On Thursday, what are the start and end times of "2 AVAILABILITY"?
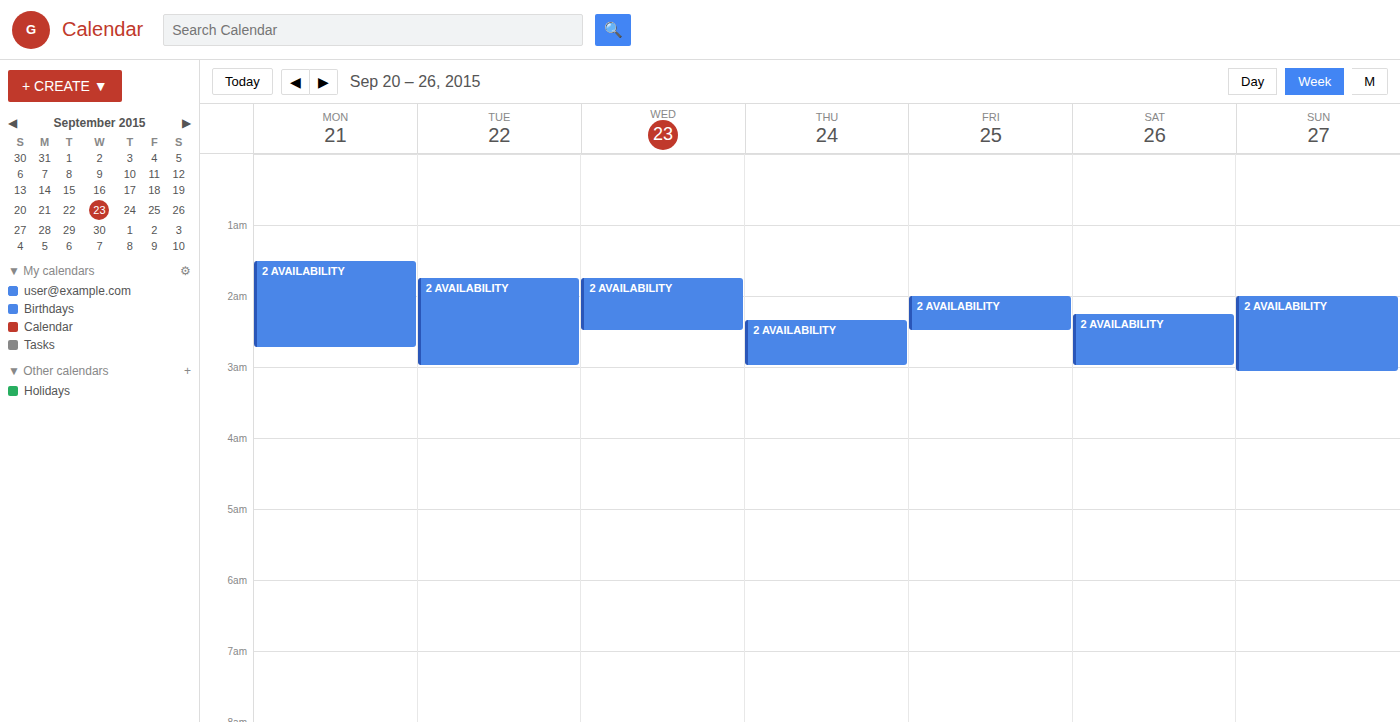
2:20 AM to 3:00 AM